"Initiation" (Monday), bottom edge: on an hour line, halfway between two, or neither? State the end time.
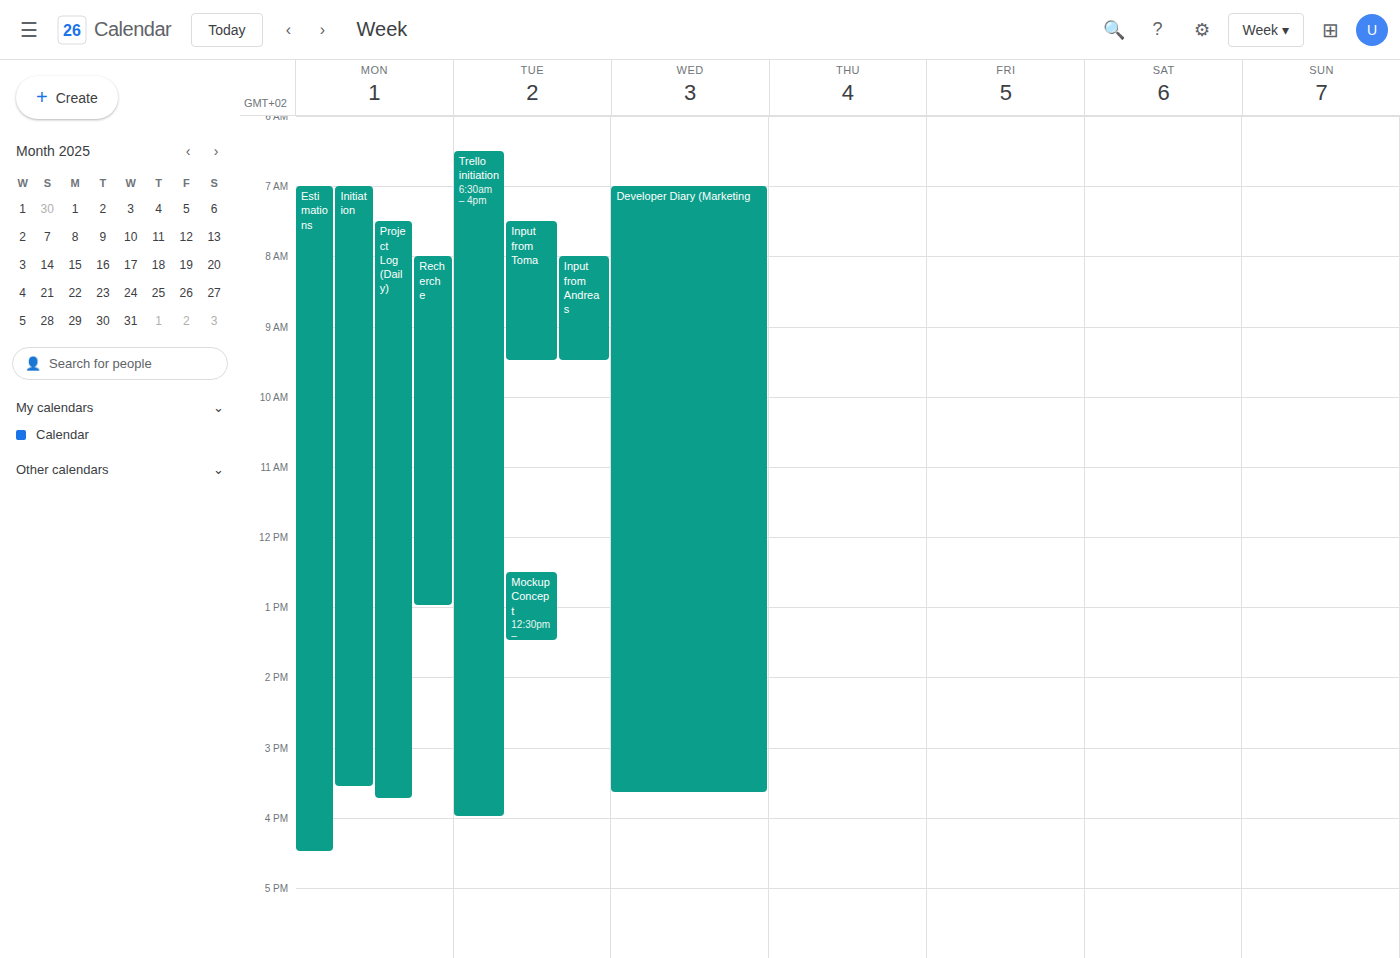
15:35 -- neither: 35 minutes below the 15:00 line and 25 minutes above the 16:00 line.